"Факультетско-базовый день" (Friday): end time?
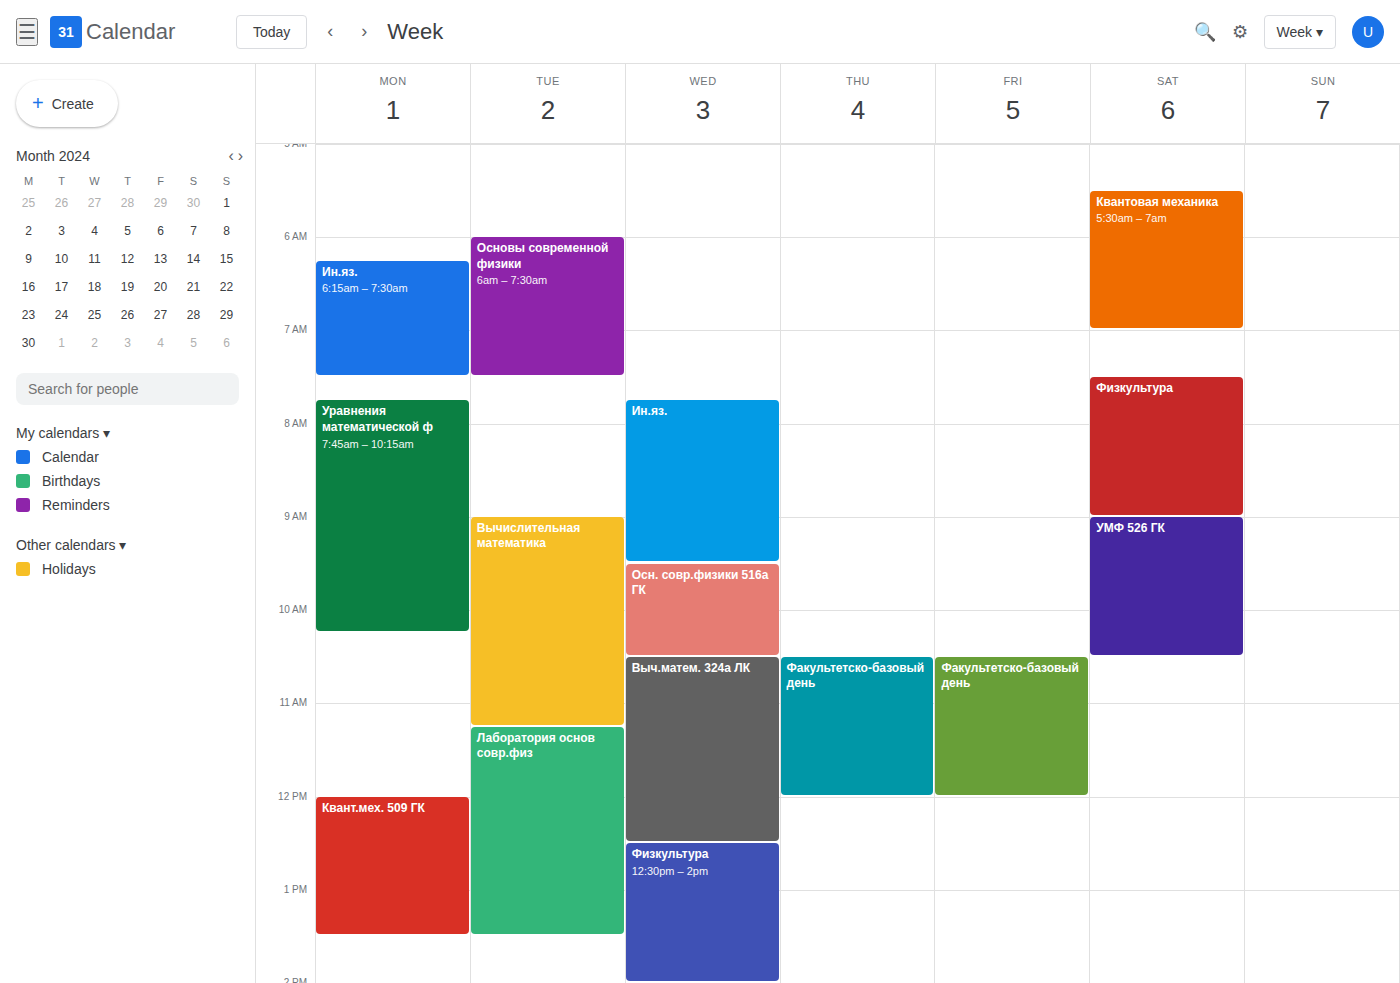
12:00 PM